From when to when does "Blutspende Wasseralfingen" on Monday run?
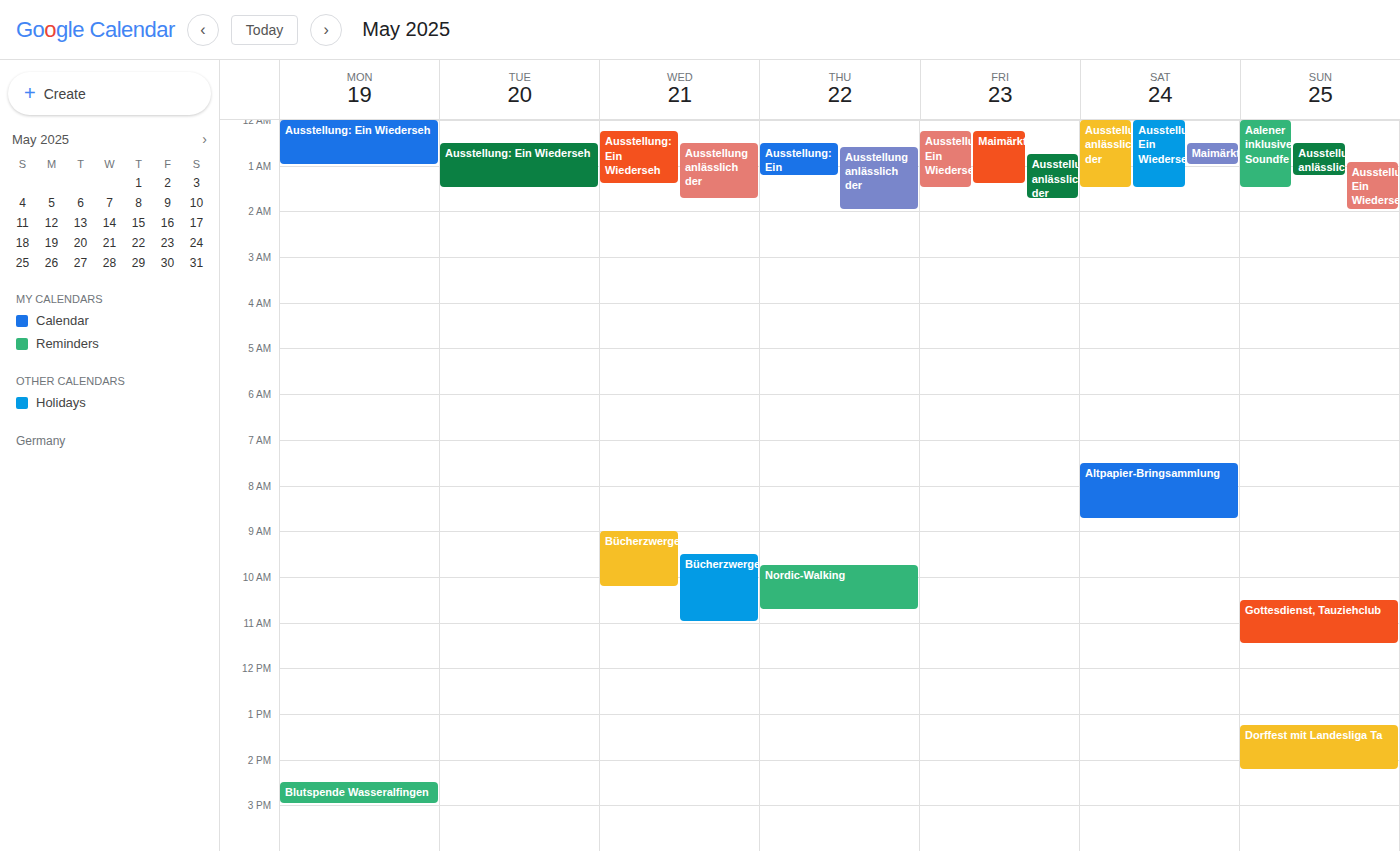
2:30 PM to 3:00 PM